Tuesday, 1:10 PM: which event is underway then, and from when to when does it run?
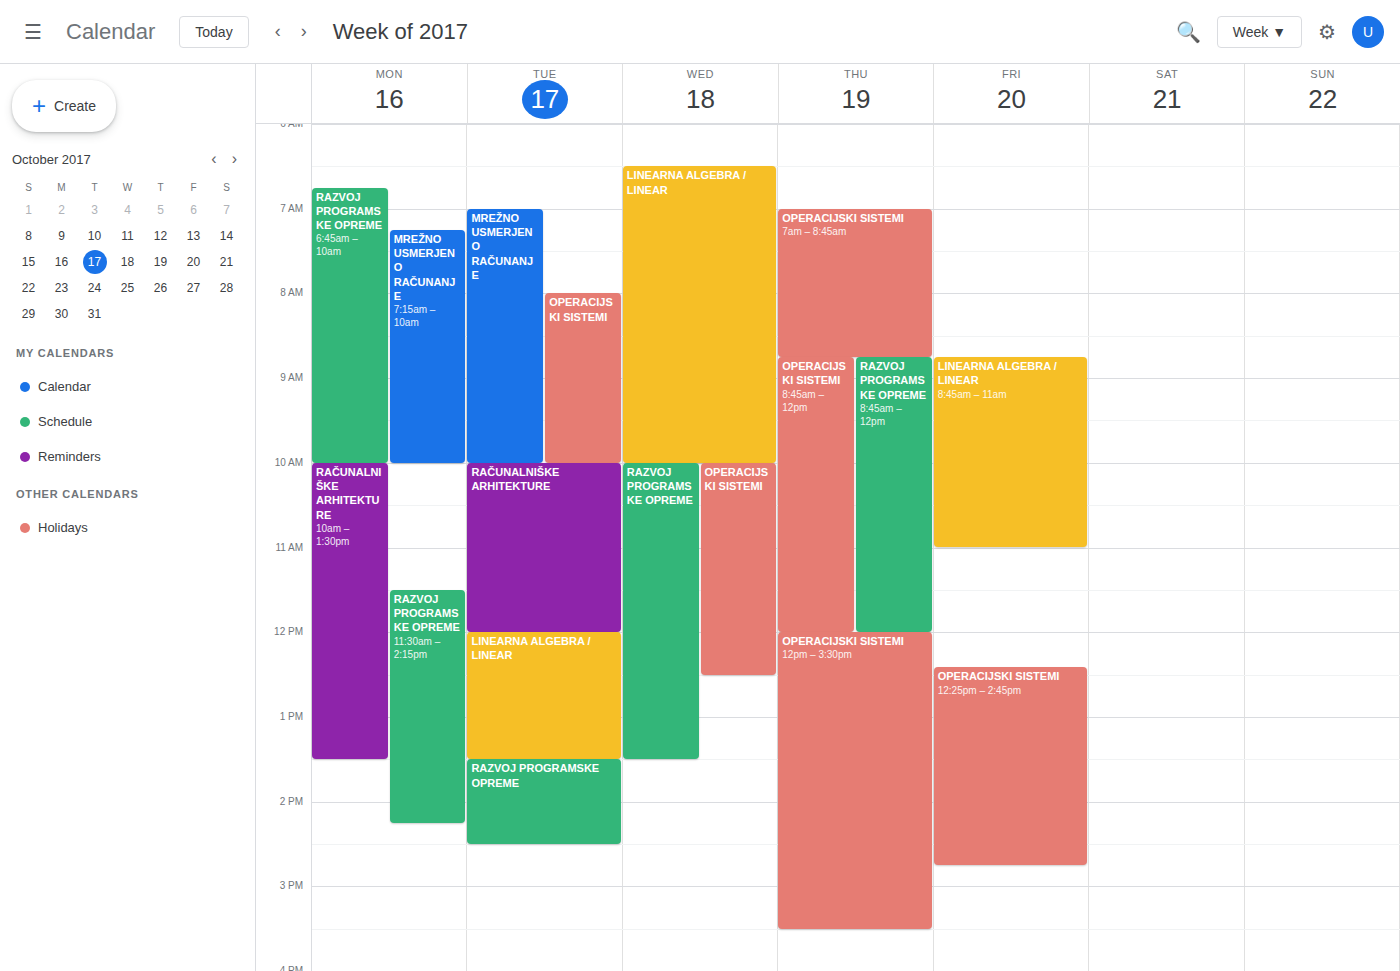
"LINEARNA ALGEBRA / LINEAR", 12:00 PM to 1:30 PM